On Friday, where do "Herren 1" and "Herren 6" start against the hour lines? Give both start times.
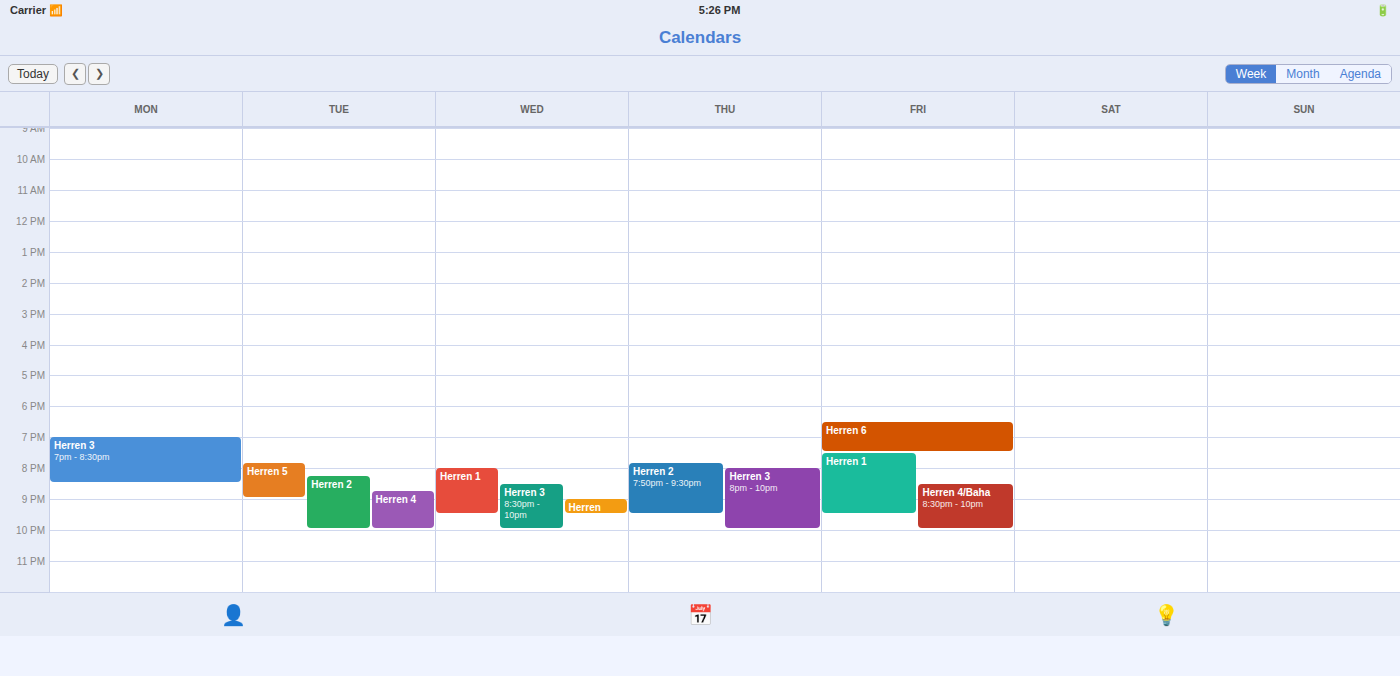
"Herren 1": 7:30 PM, halfway between the 7 PM and 8 PM lines. "Herren 6": 6:30 PM, halfway between the 6 PM and 7 PM lines.